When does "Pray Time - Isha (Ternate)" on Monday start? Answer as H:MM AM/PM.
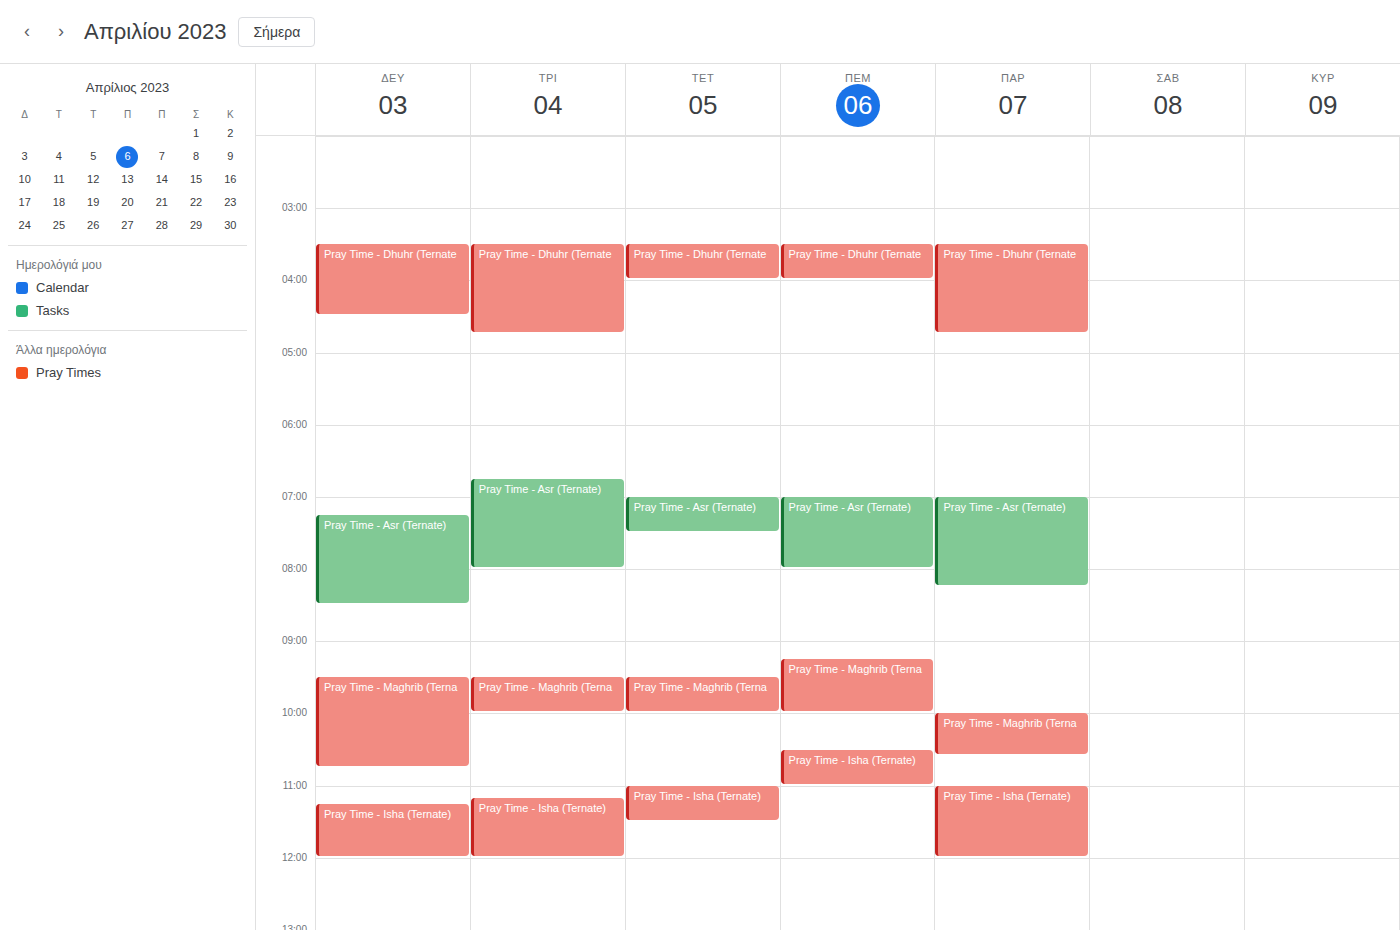
11:15 AM